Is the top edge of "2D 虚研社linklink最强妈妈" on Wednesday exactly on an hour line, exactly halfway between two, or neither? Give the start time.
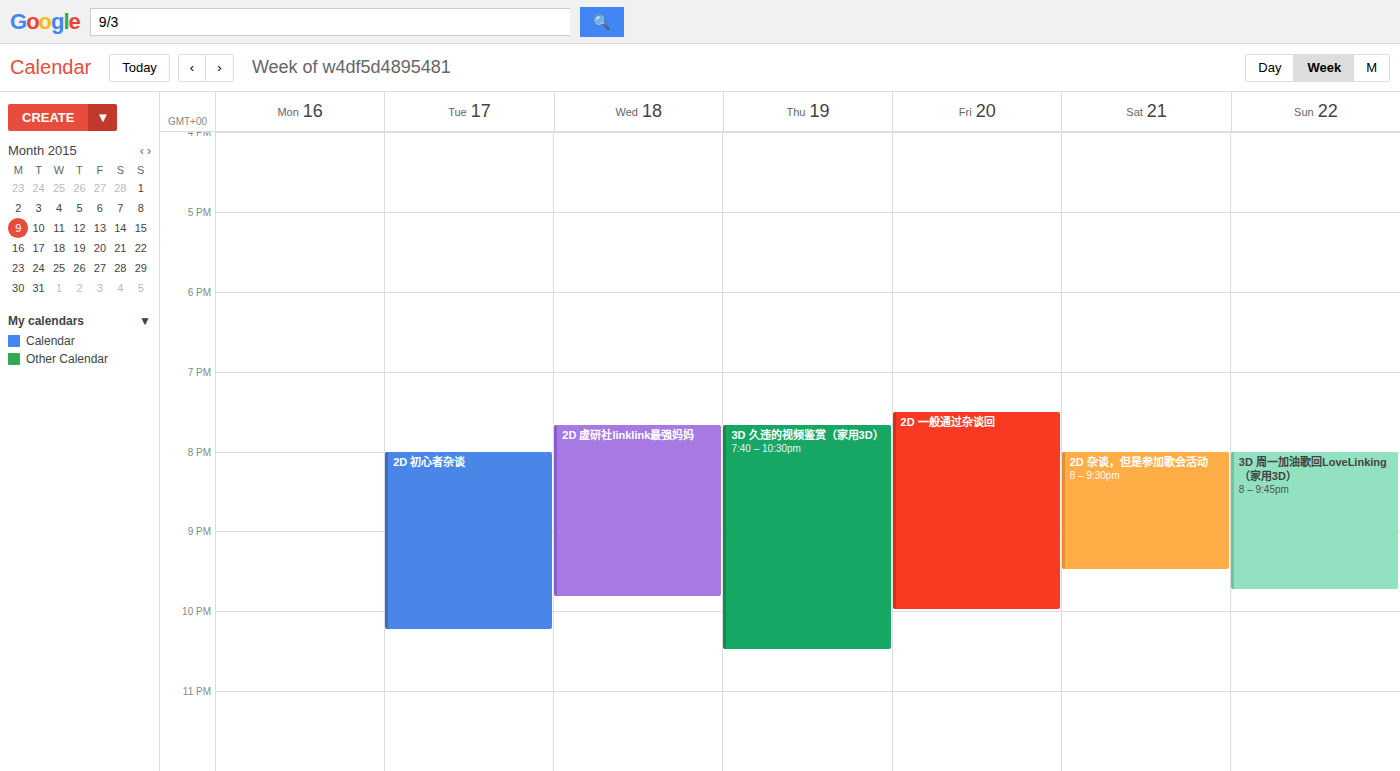
7:40 PM -- neither: 40 minutes below the 7 PM line and 20 minutes above the 8 PM line.